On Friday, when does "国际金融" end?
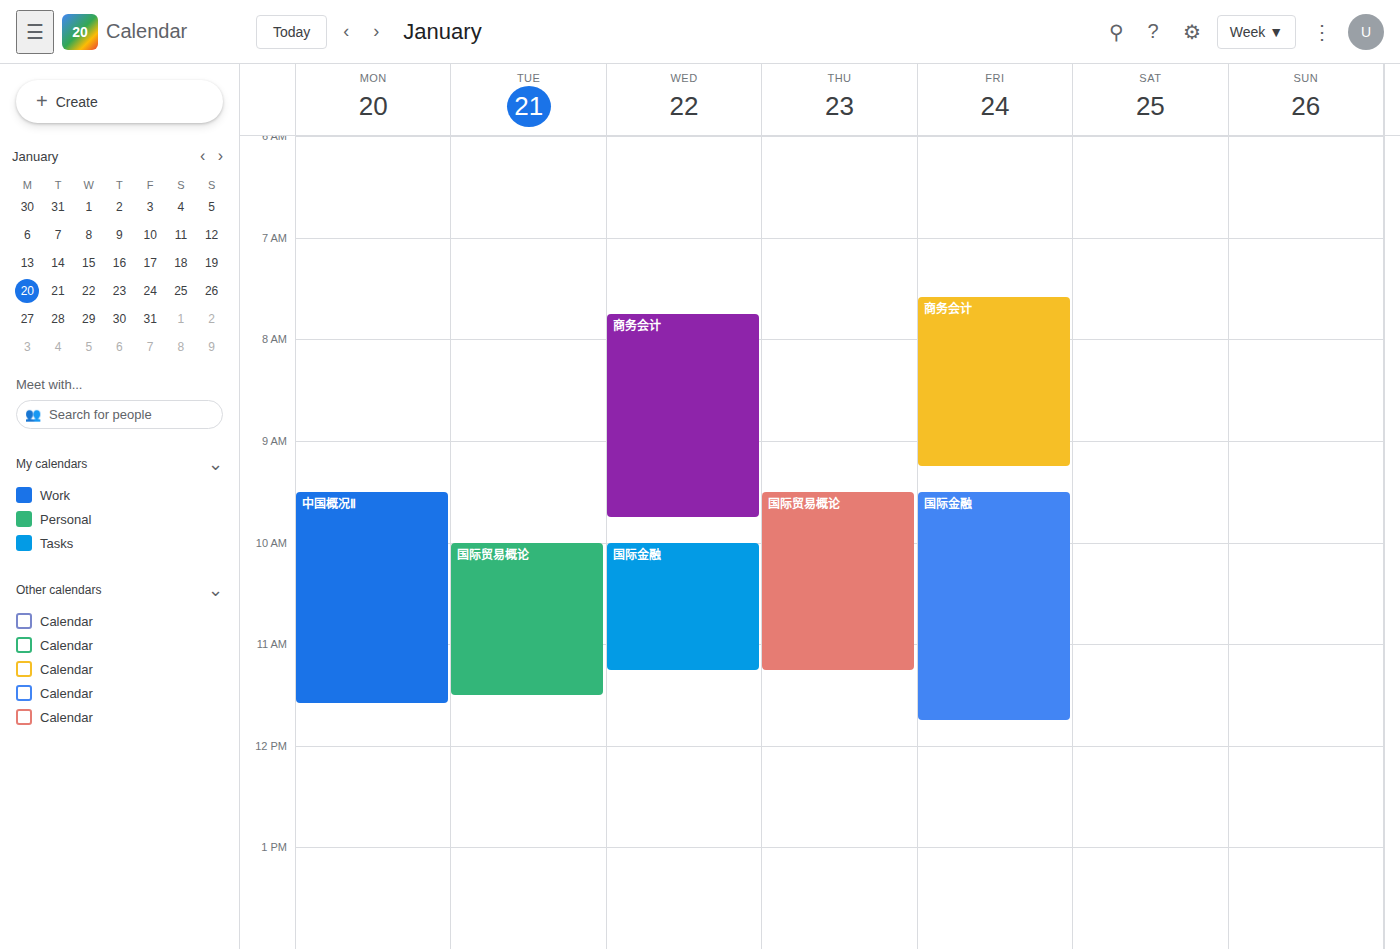
11:45 AM